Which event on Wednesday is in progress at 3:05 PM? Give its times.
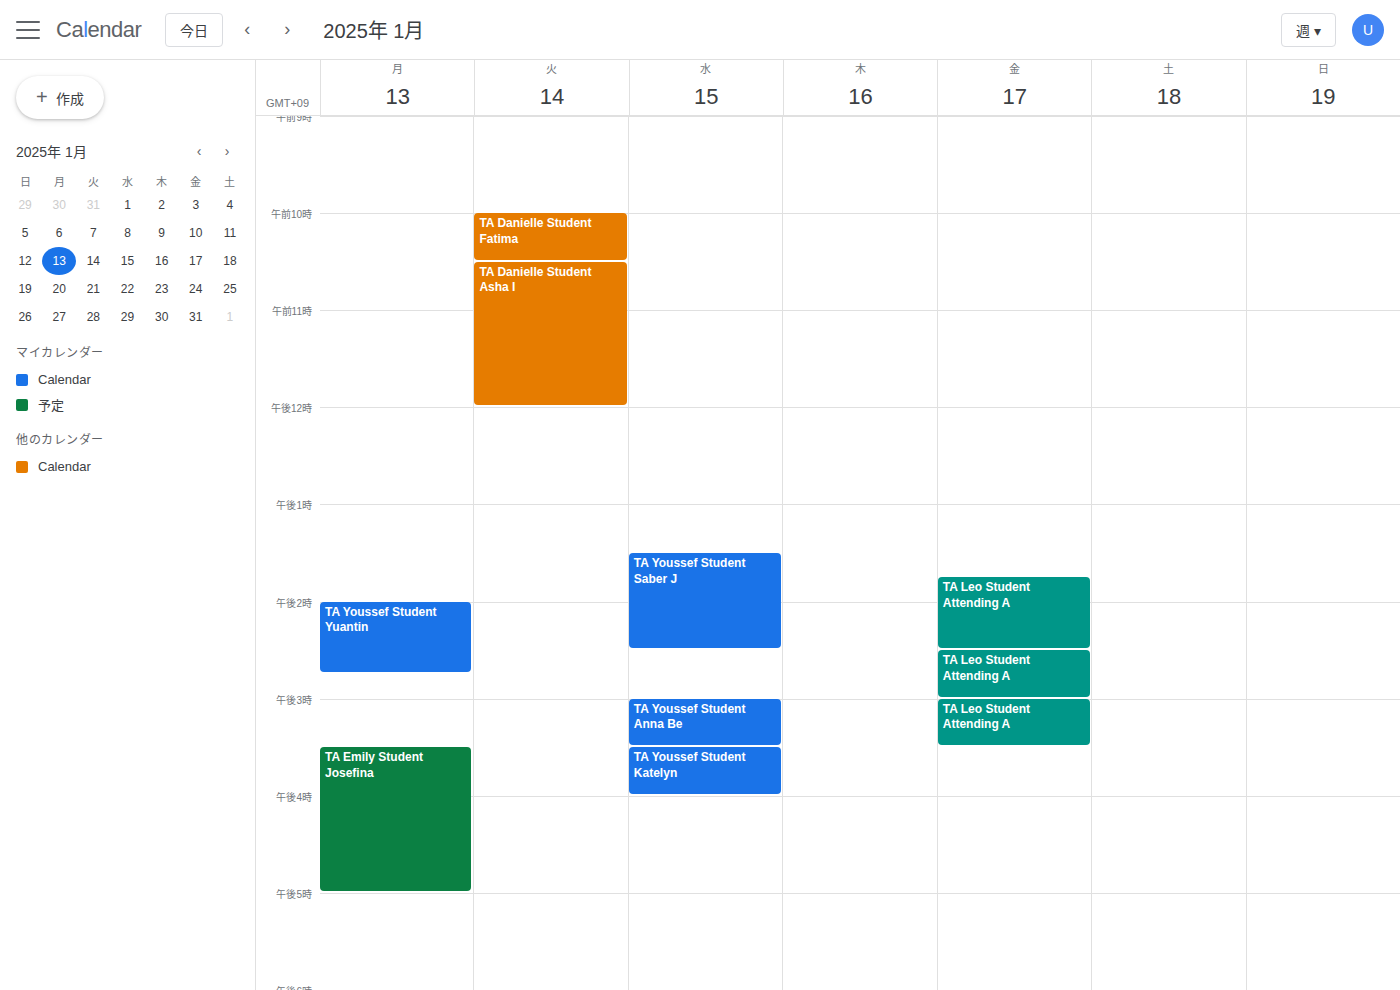
"TA Youssef Student Anna Be", 3:00 PM to 3:30 PM